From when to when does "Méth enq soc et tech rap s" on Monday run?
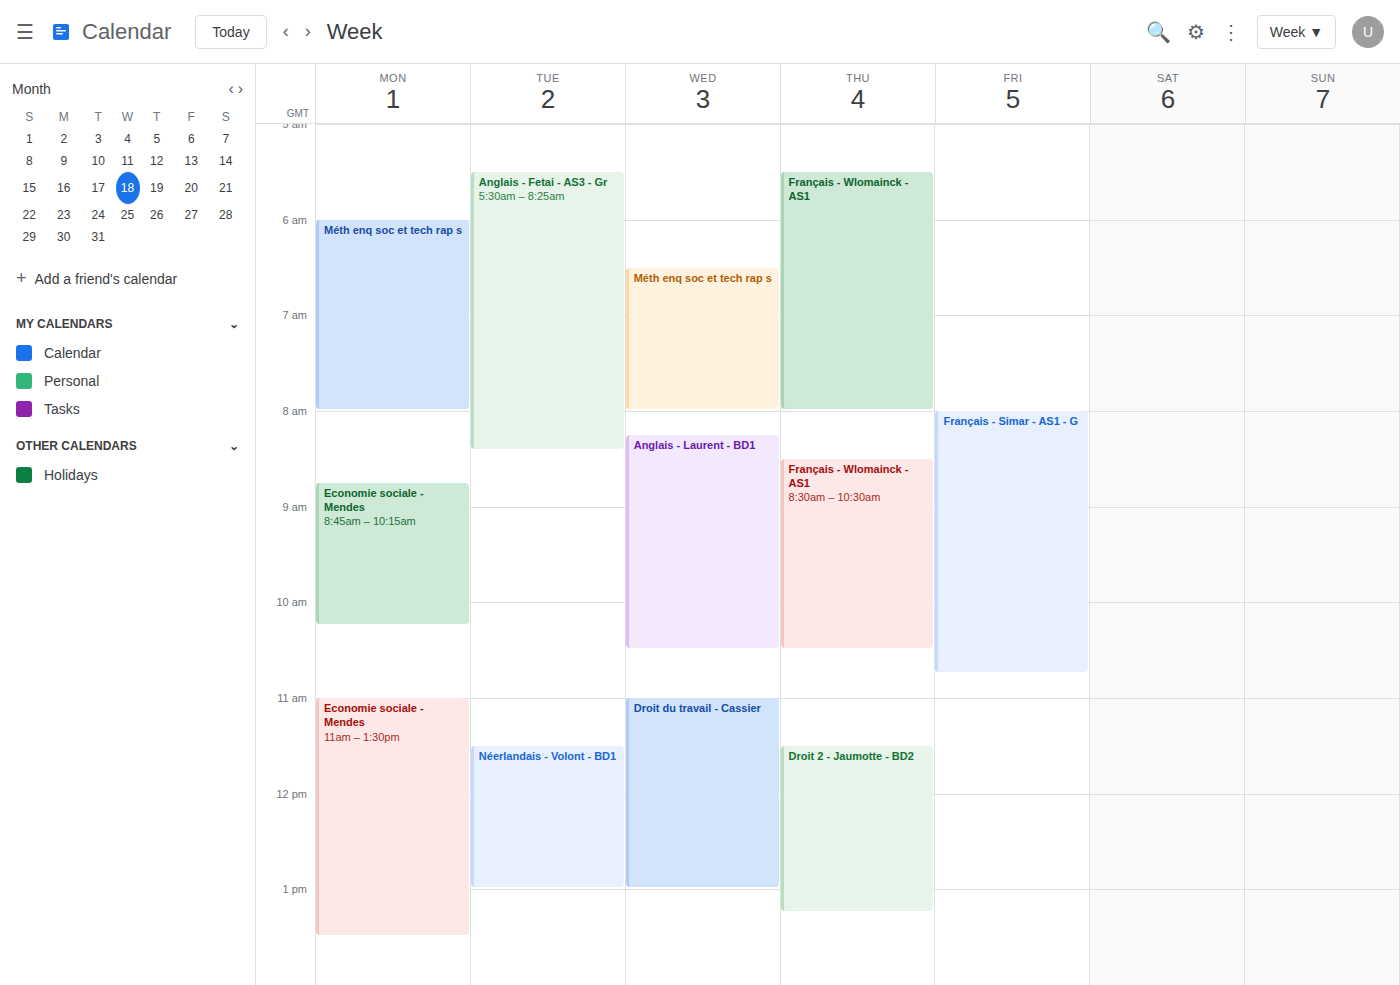
6:00 AM to 8:00 AM